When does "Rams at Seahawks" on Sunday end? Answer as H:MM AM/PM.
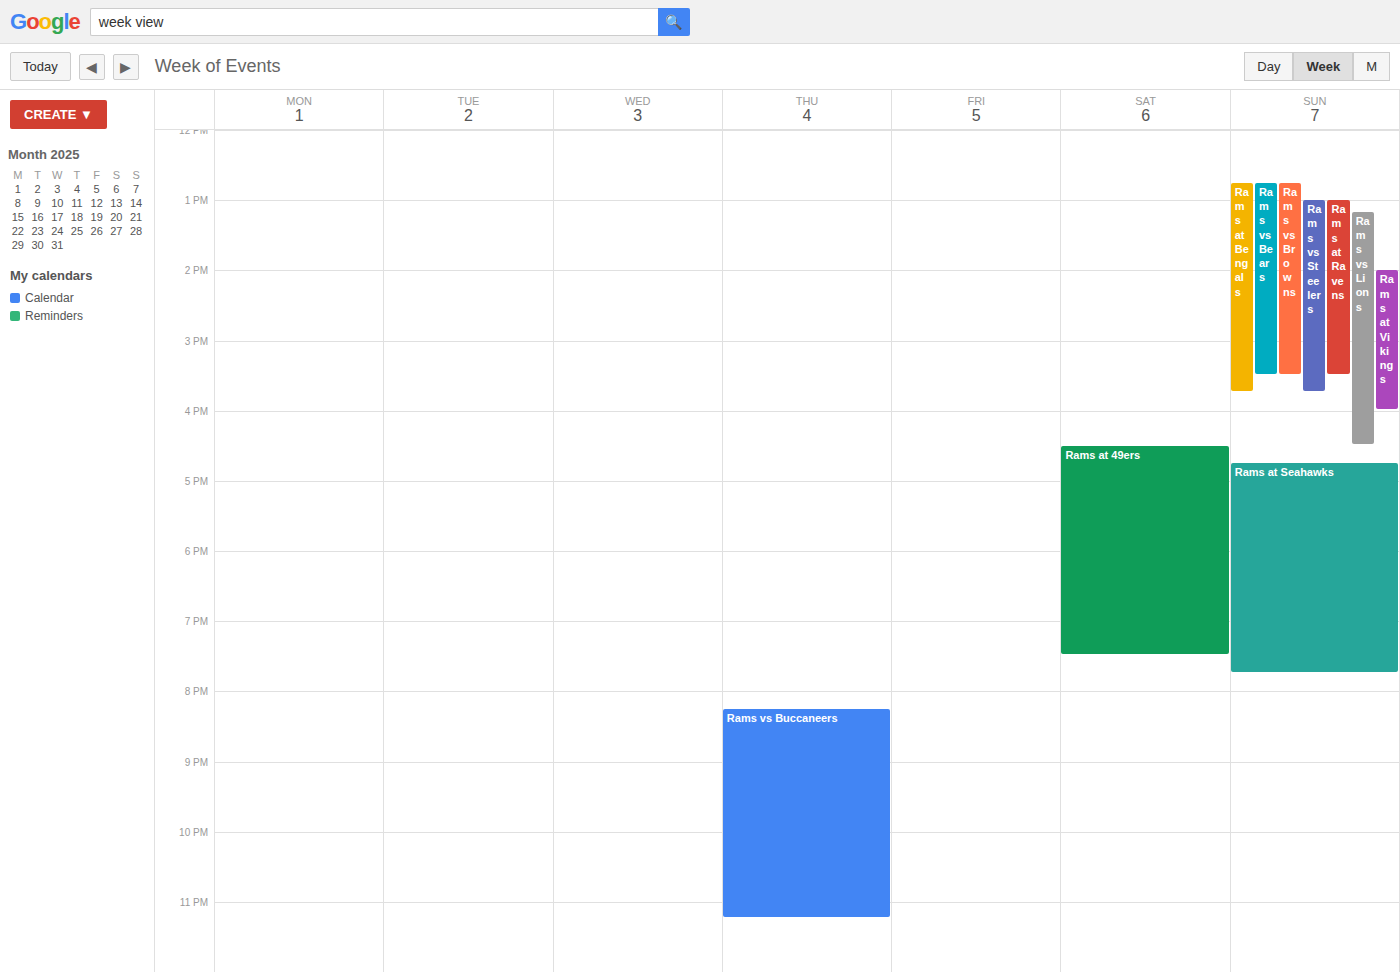
7:45 PM